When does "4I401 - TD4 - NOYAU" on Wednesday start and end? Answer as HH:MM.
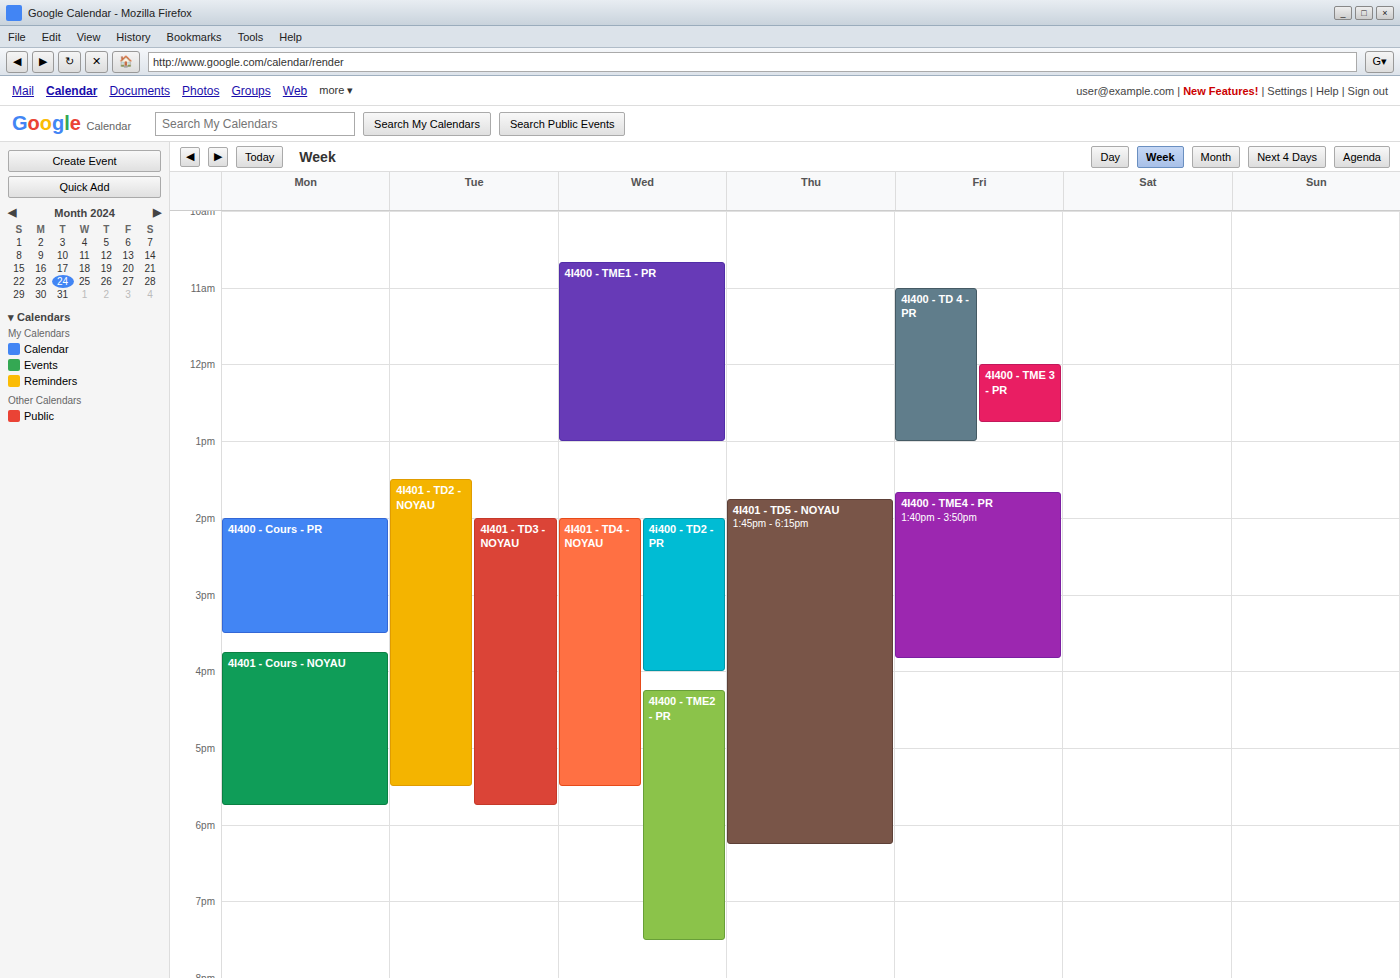
14:00 to 17:30